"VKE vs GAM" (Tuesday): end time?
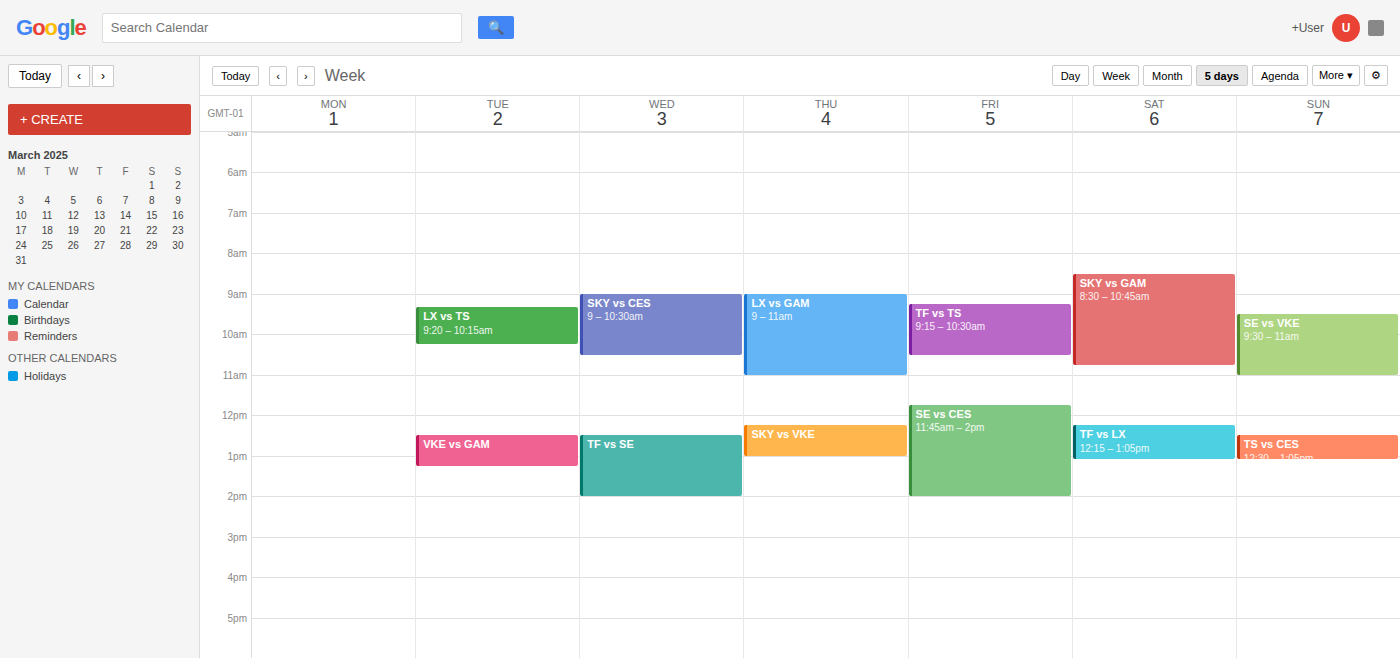
1:15 PM